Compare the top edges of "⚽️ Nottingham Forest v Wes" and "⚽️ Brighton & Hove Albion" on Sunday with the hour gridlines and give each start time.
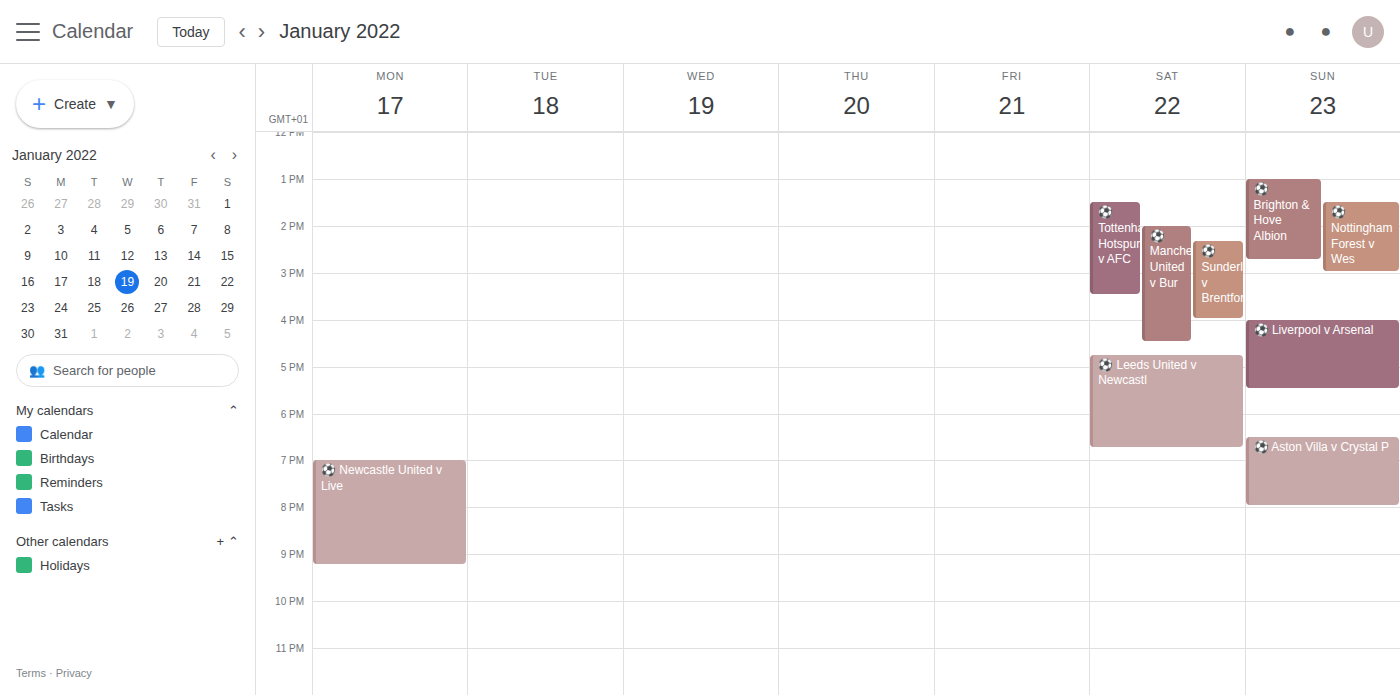
"⚽️ Nottingham Forest v Wes": 13:30, halfway between the 13:00 and 14:00 lines. "⚽️ Brighton & Hove Albion": 13:00, exactly on the 13:00 line.